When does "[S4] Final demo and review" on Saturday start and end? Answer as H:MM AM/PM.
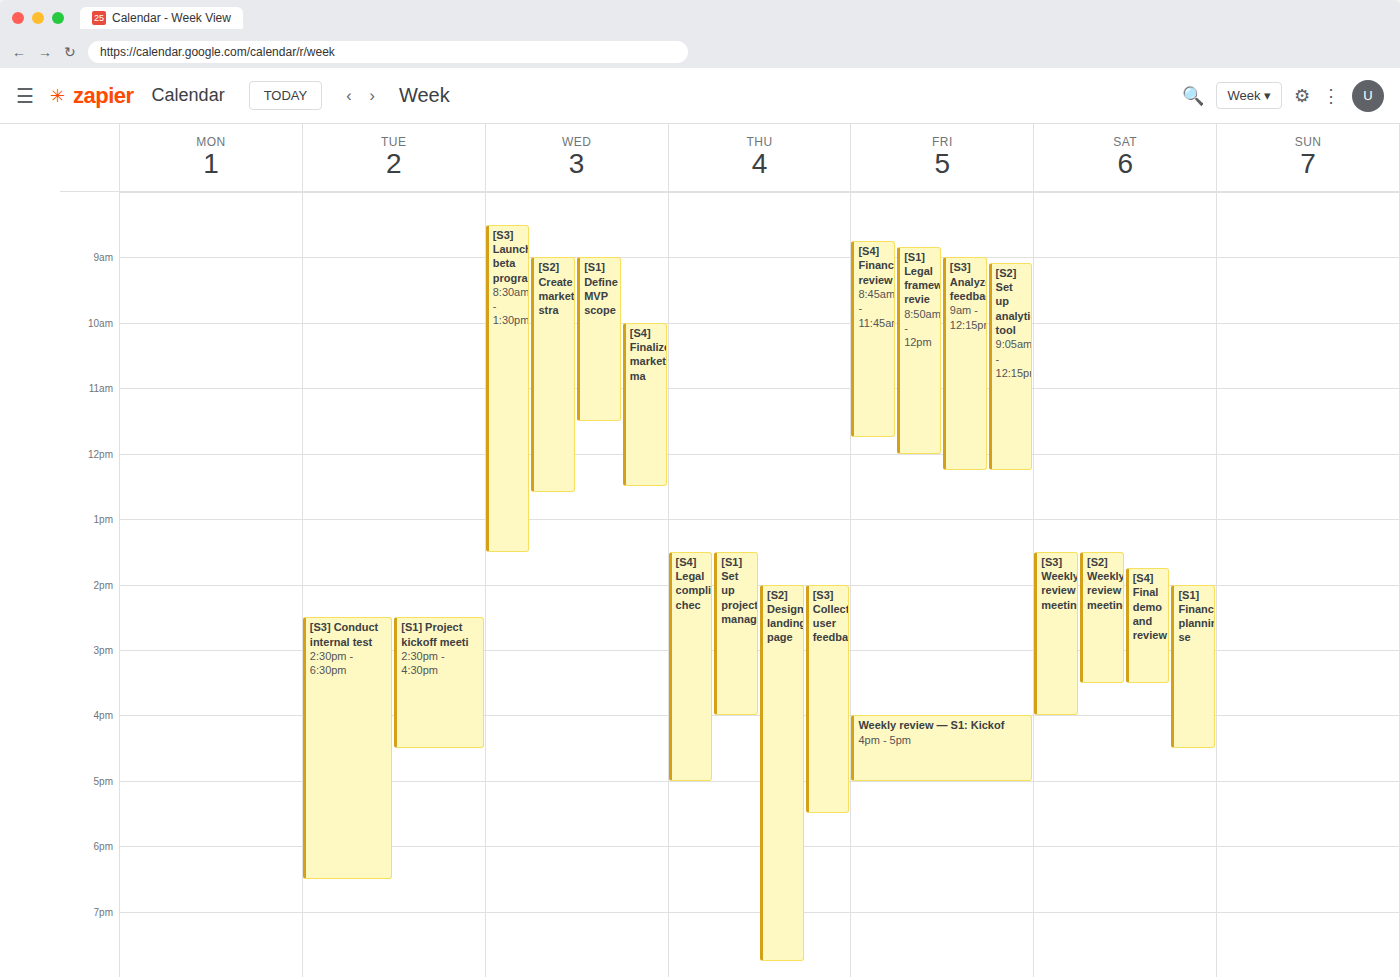
1:45 PM to 3:30 PM